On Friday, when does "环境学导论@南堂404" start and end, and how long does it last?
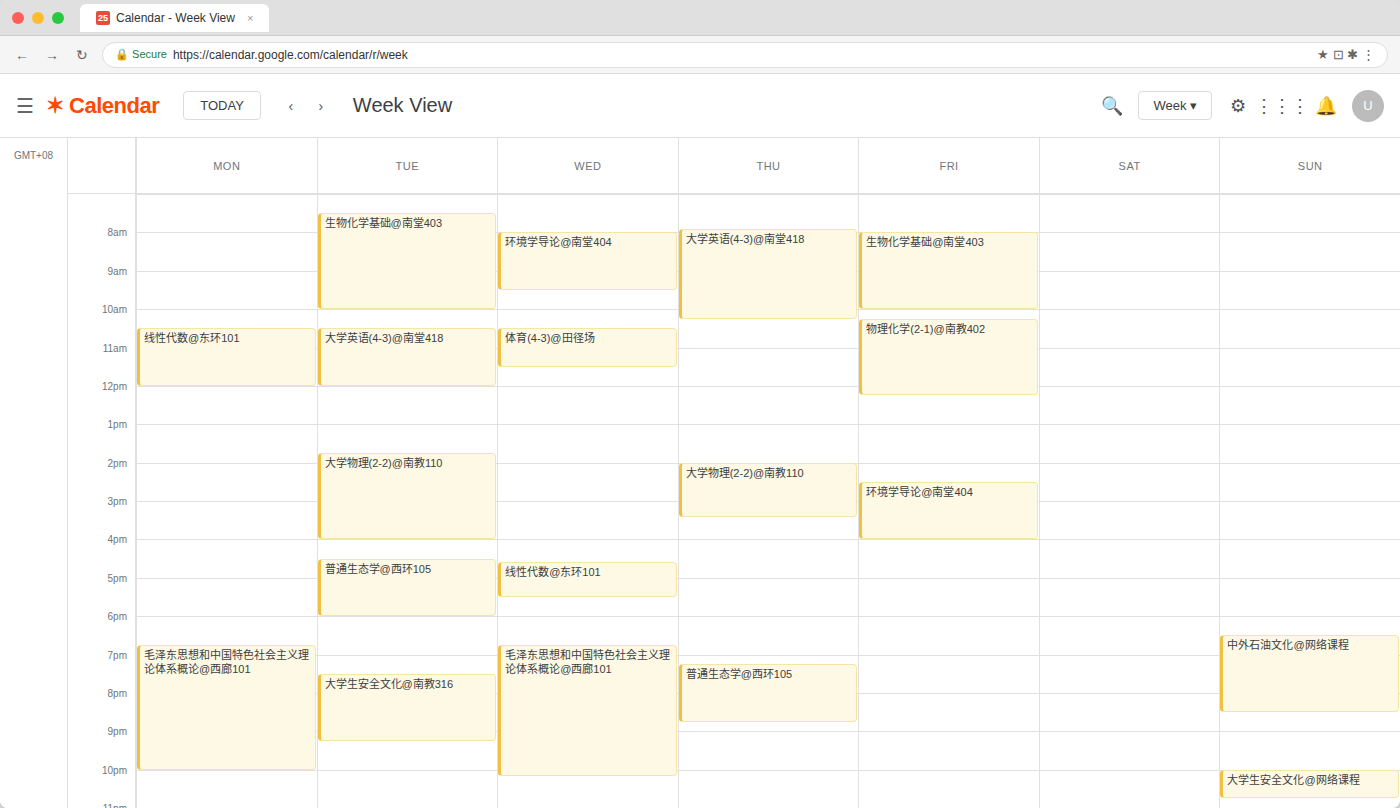
14:30 to 16:00, 1 hour 30 minutes